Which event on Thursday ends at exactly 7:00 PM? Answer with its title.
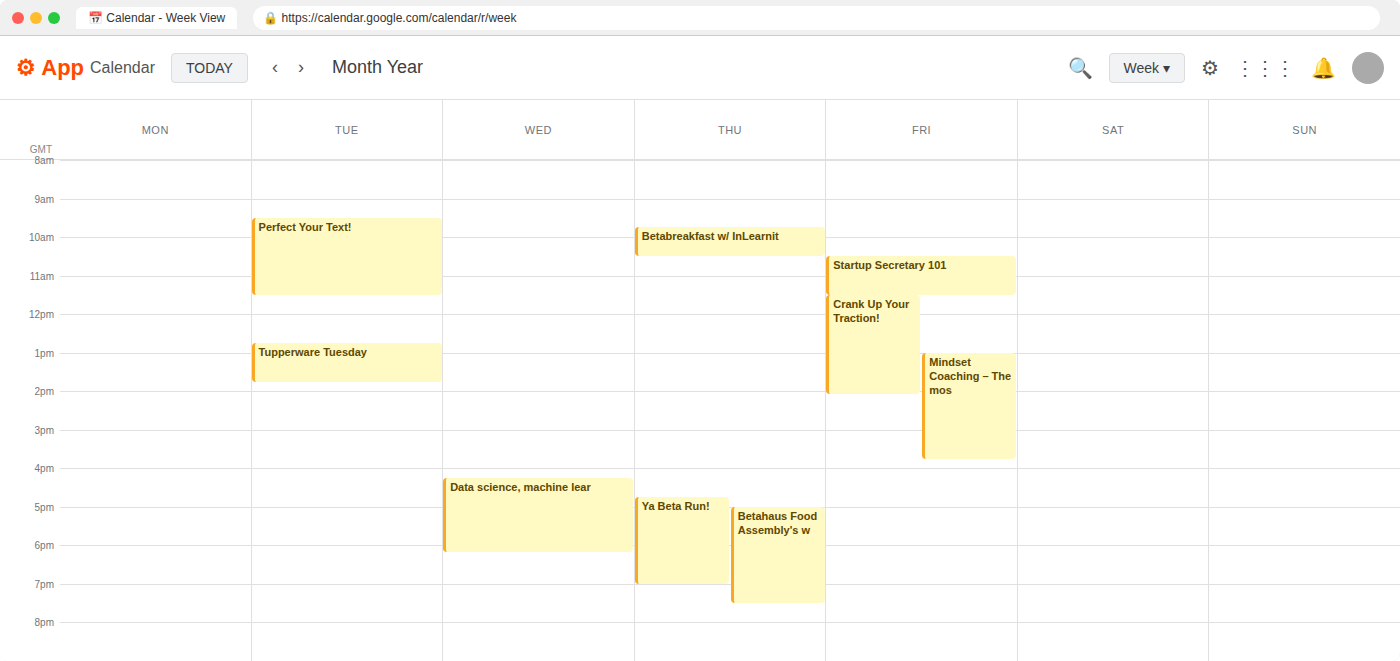
"Ya Beta Run!"